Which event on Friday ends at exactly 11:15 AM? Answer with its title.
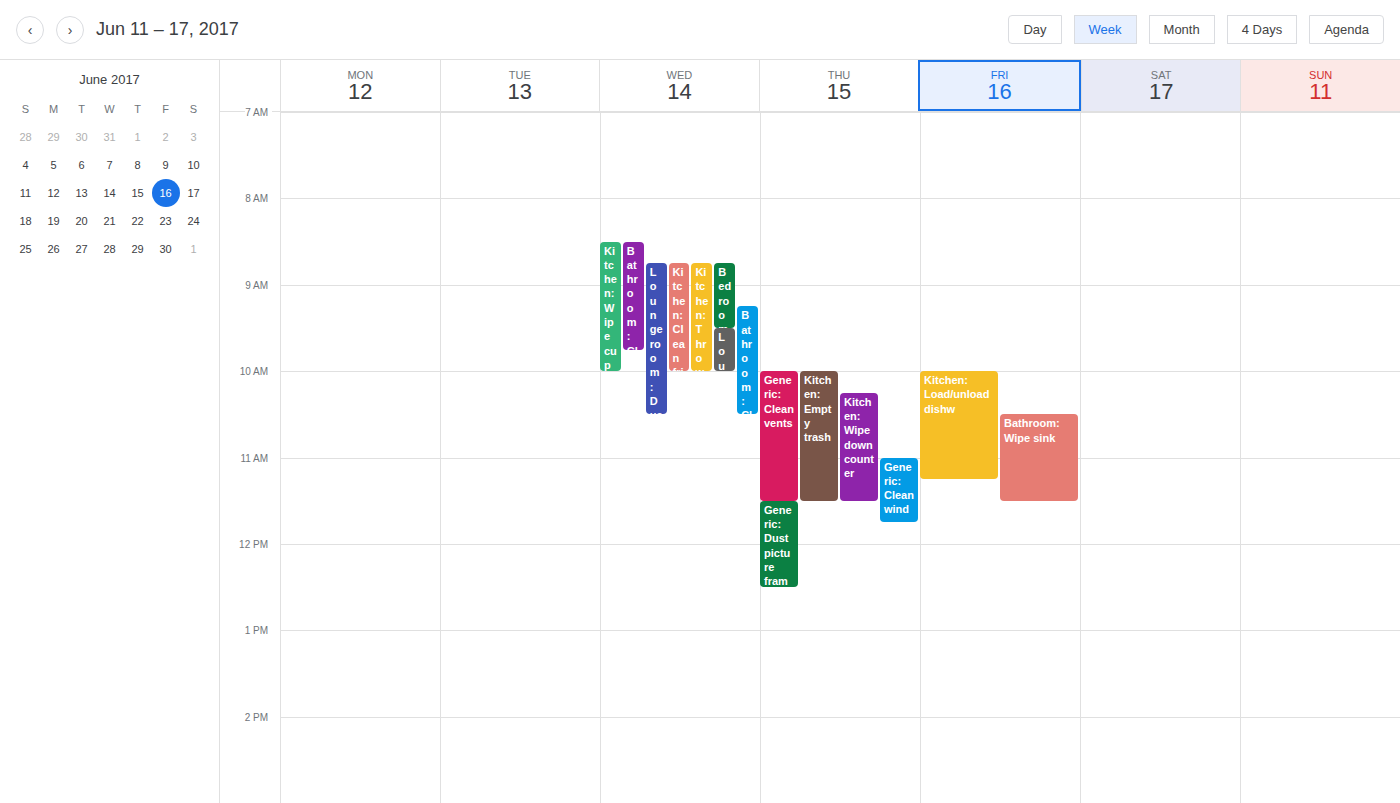
"Kitchen: Load/unload dishw"